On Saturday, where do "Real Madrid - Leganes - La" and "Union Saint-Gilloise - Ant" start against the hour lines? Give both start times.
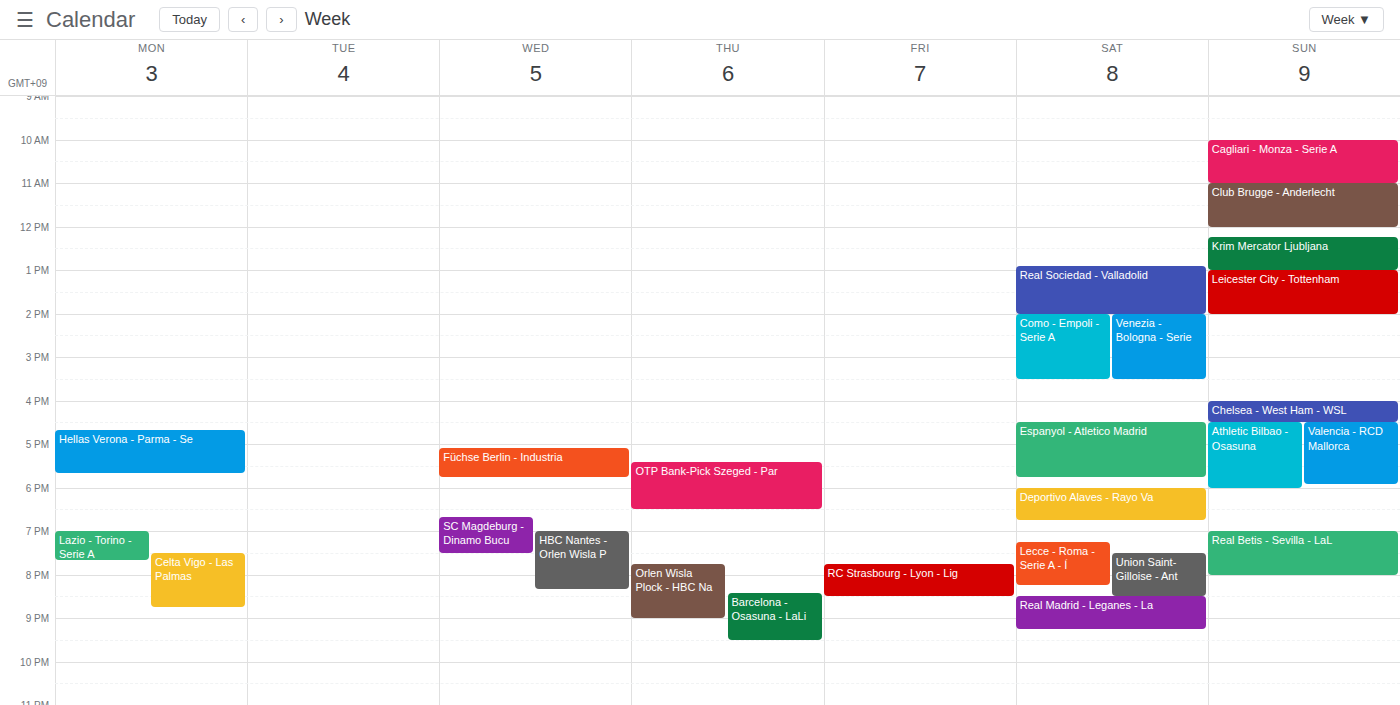
"Real Madrid - Leganes - La": 20:30, halfway between the 20:00 and 21:00 lines. "Union Saint-Gilloise - Ant": 19:30, halfway between the 19:00 and 20:00 lines.